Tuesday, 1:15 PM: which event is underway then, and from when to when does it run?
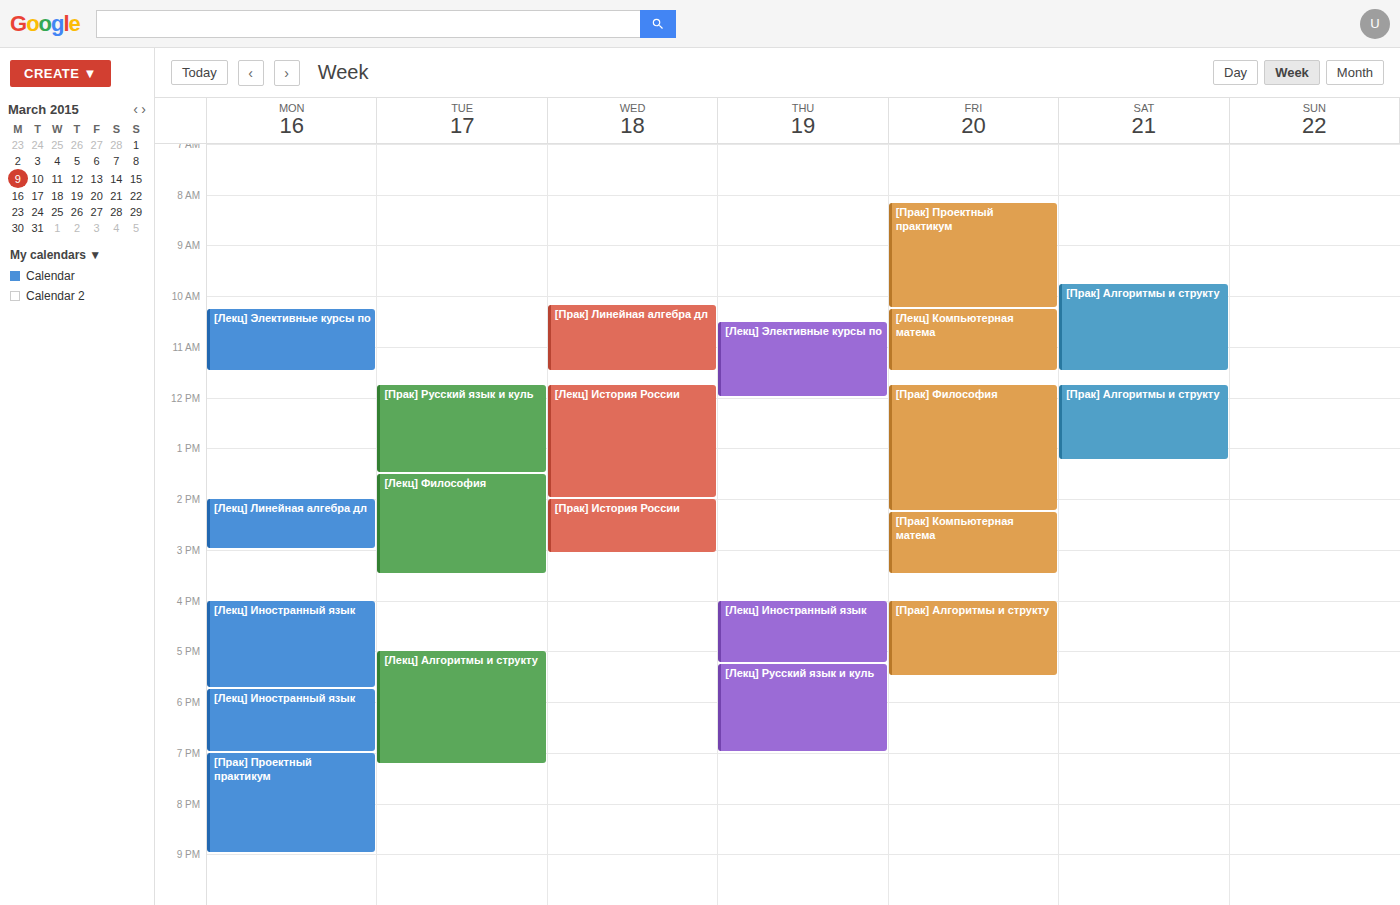
"[Прак] Русский язык и куль", 11:45 AM to 1:30 PM